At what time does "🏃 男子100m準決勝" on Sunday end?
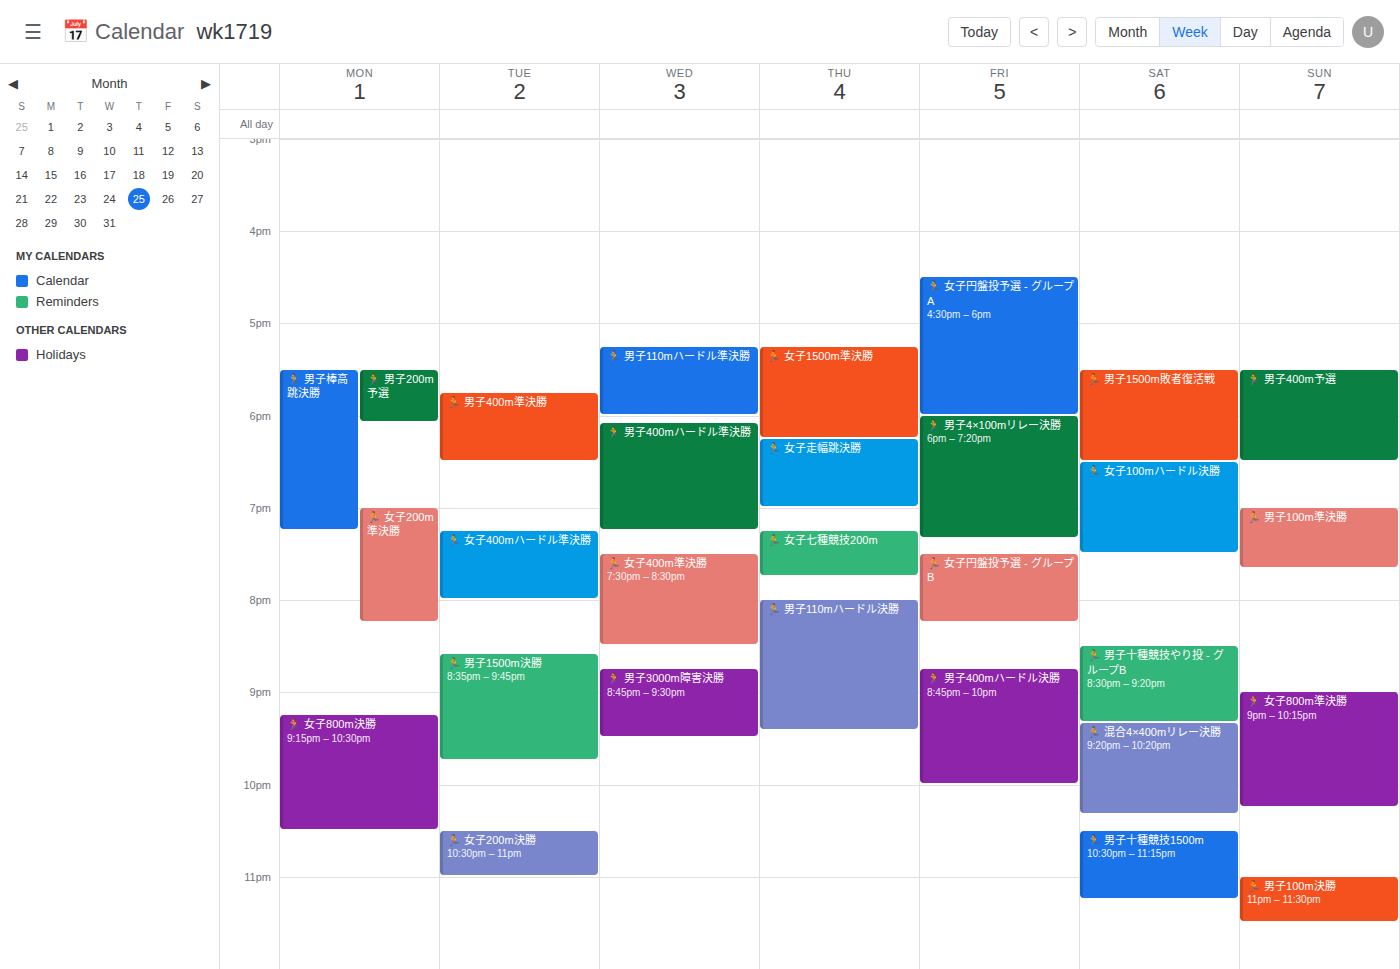
7:40 PM